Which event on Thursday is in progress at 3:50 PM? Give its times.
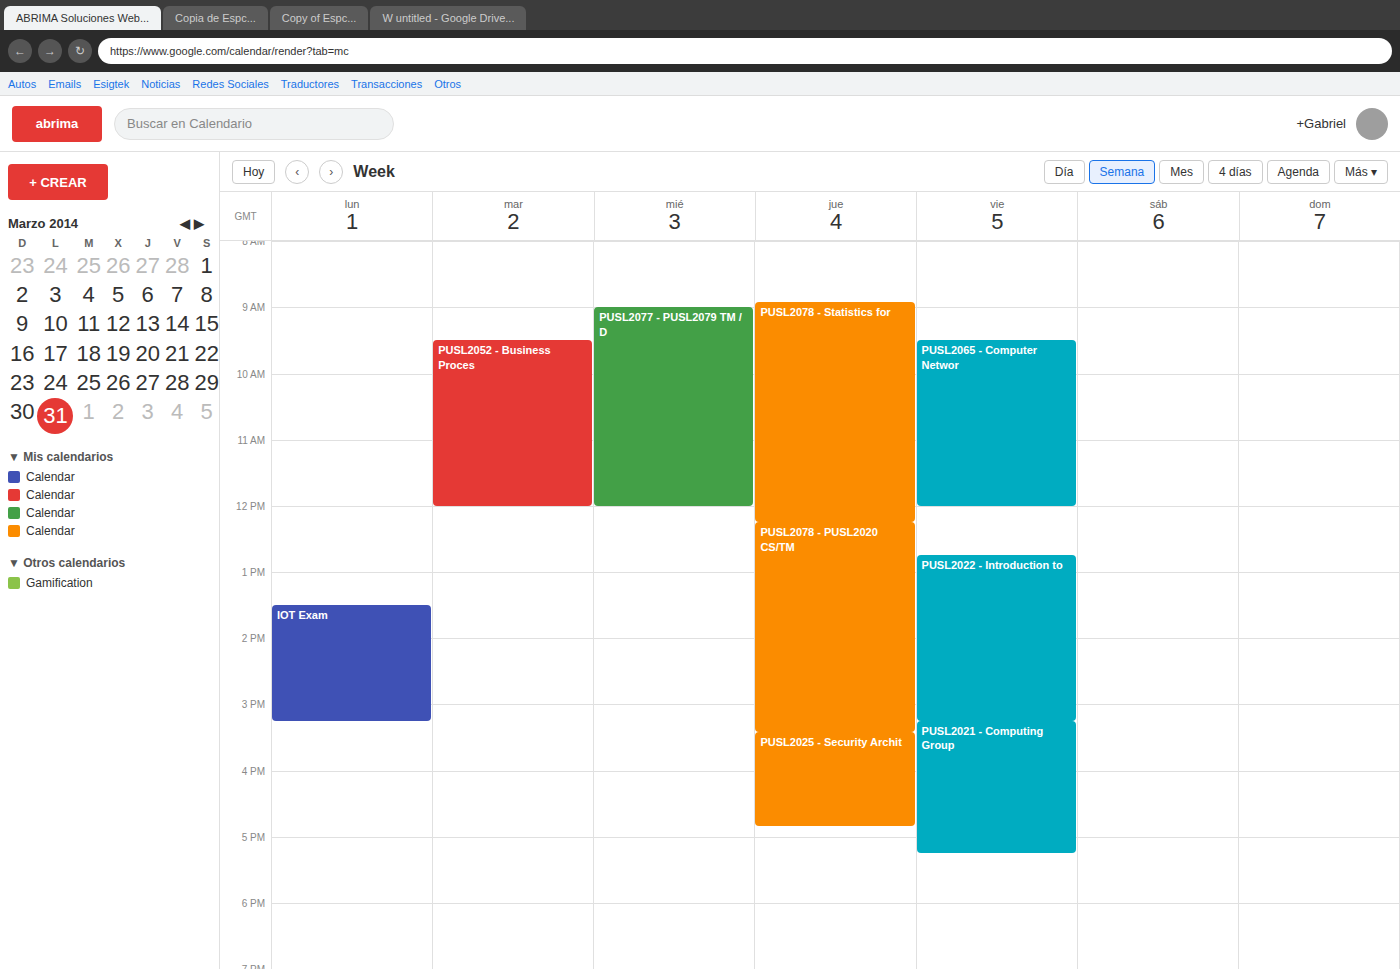
"PUSL2025 - Security Archit", 3:25 PM to 4:50 PM